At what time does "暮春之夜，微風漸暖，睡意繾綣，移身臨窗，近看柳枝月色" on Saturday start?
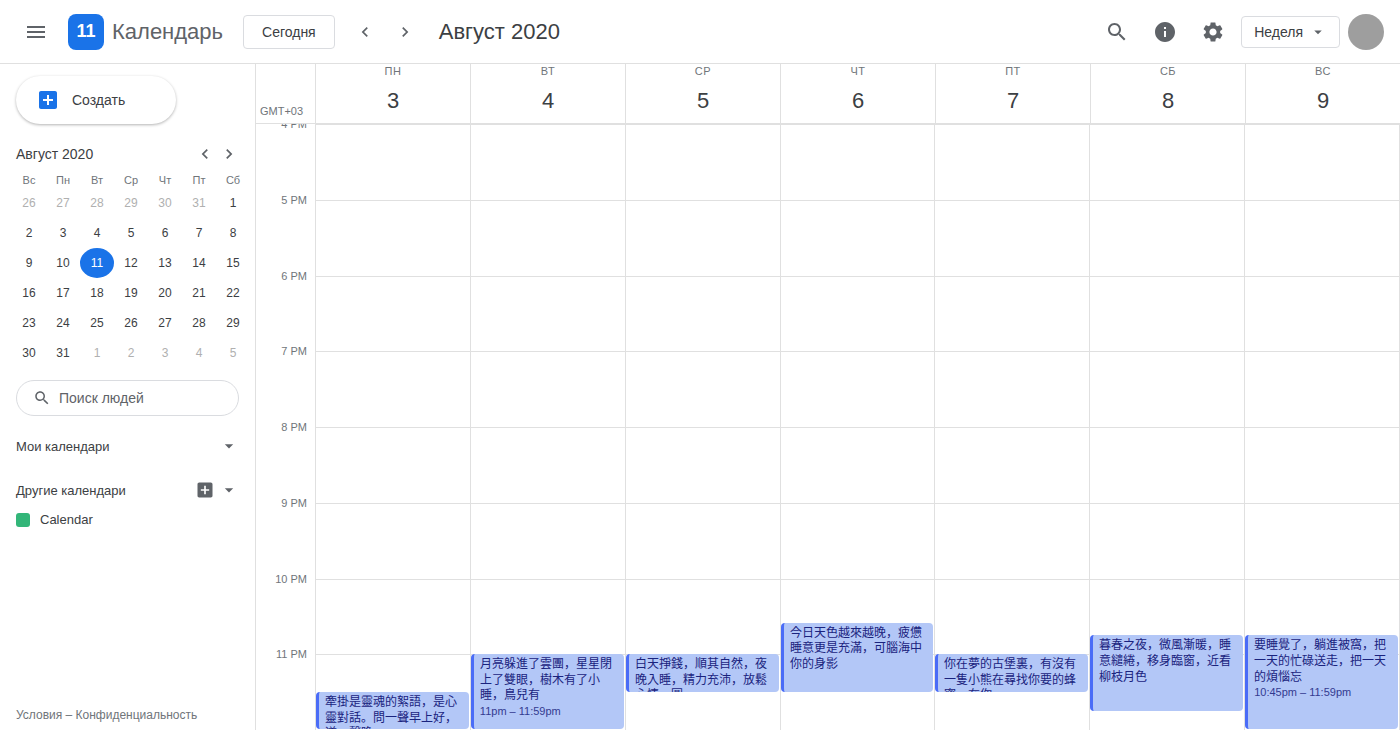
22:45